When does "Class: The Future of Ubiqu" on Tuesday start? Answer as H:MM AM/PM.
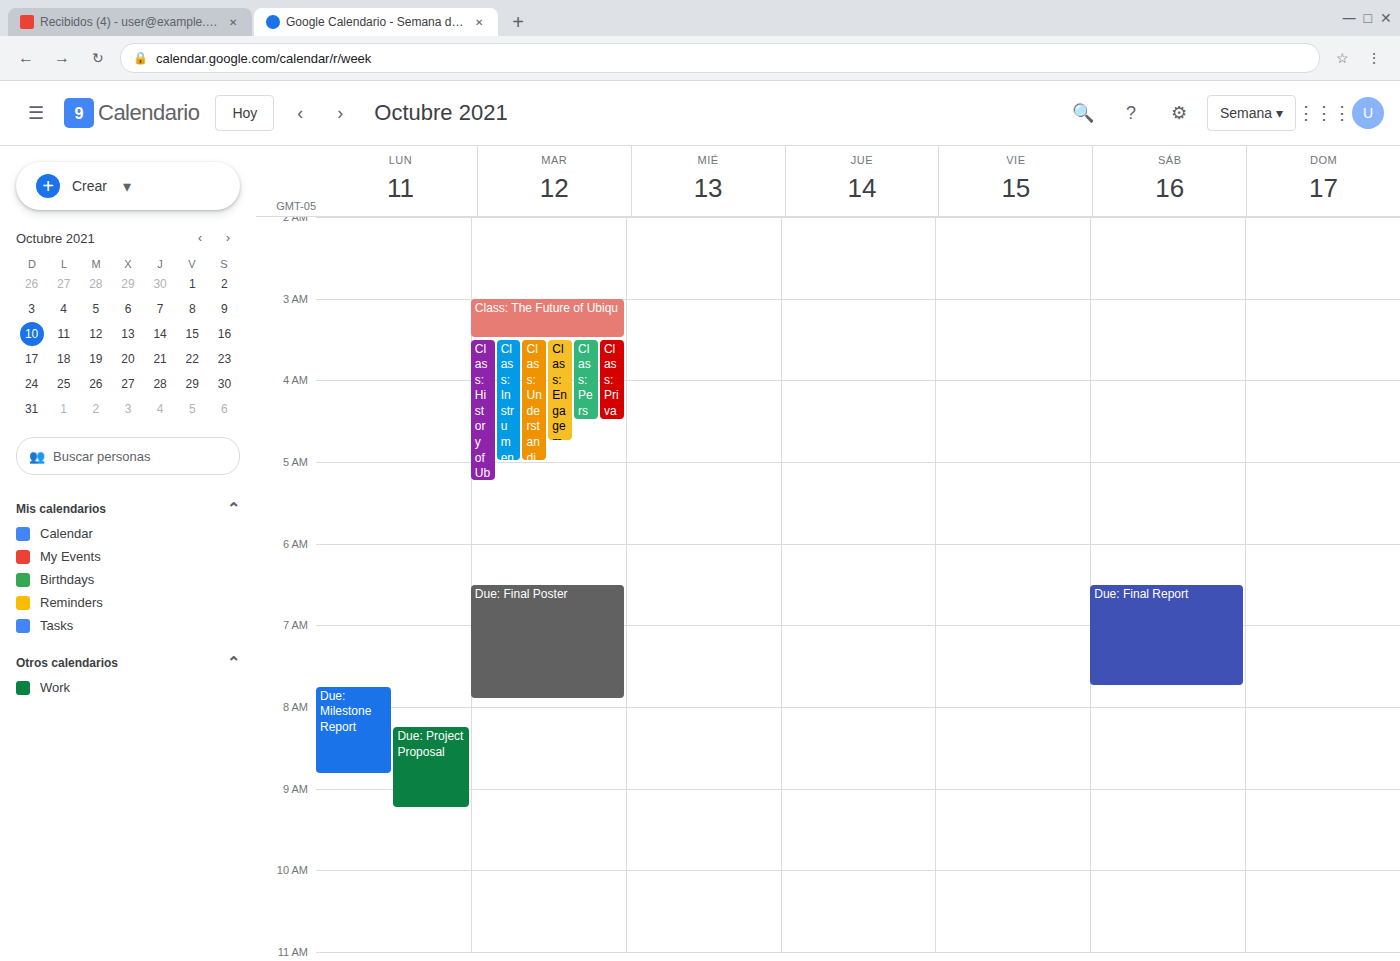
3:00 AM